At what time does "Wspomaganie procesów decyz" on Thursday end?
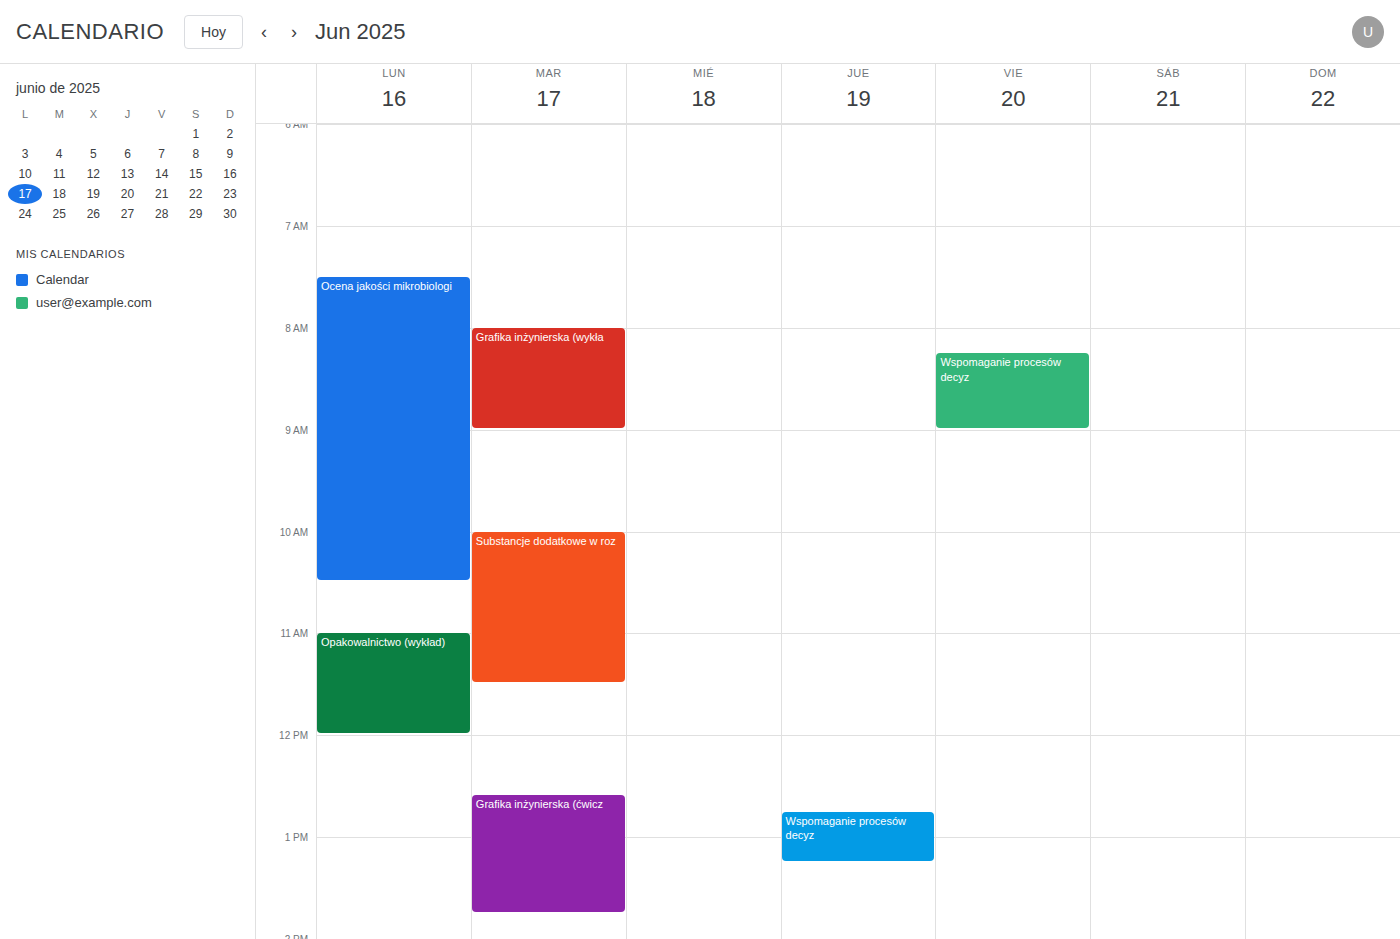
1:15 PM